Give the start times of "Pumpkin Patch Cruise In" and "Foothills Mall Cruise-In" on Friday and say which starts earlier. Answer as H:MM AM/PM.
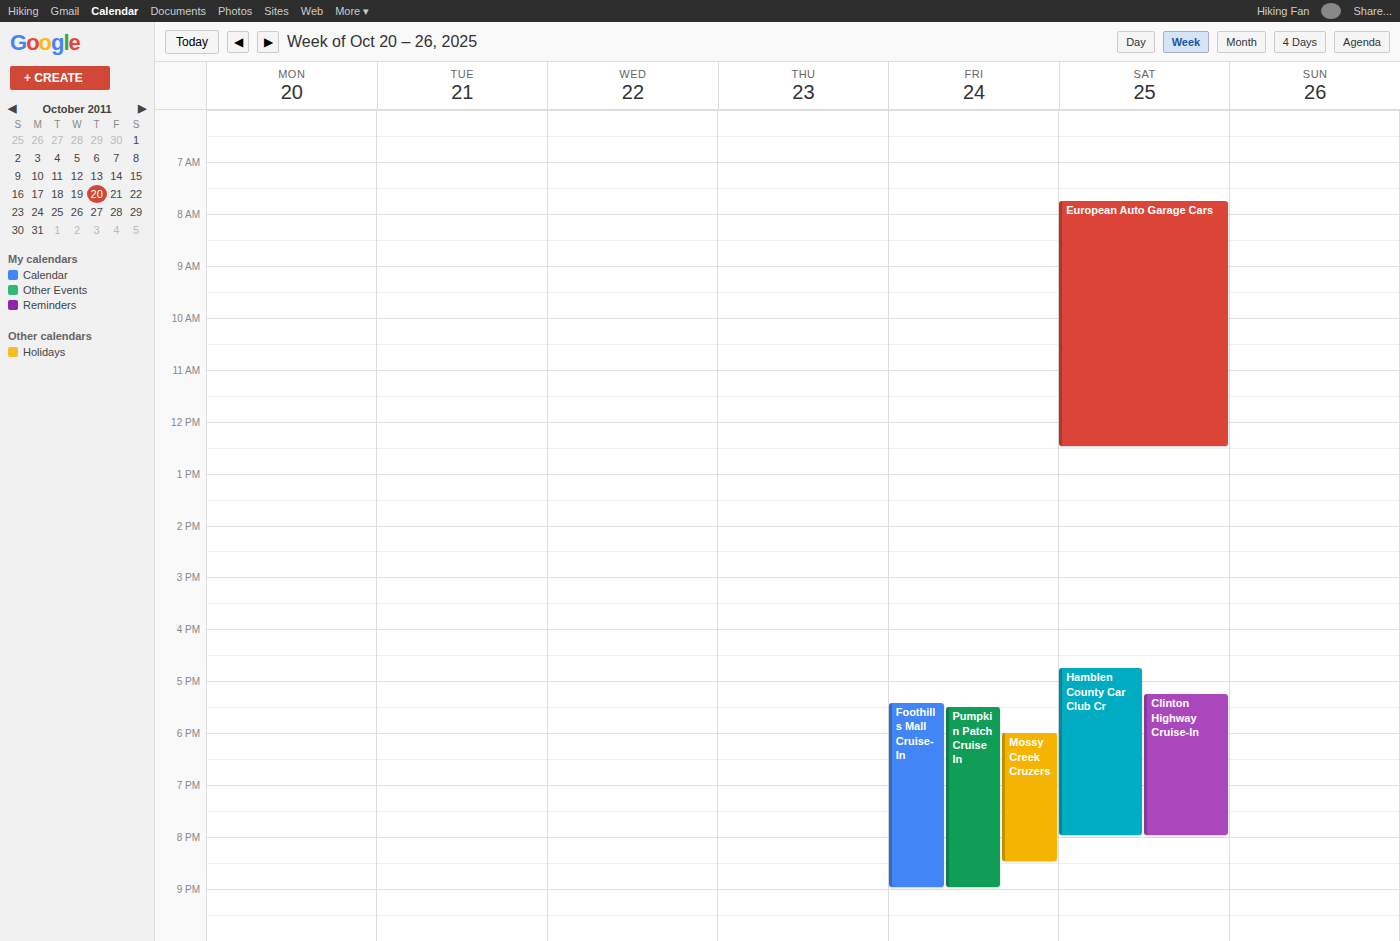
"Foothills Mall Cruise-In" 5:25 PM; "Pumpkin Patch Cruise In" 5:30 PM.